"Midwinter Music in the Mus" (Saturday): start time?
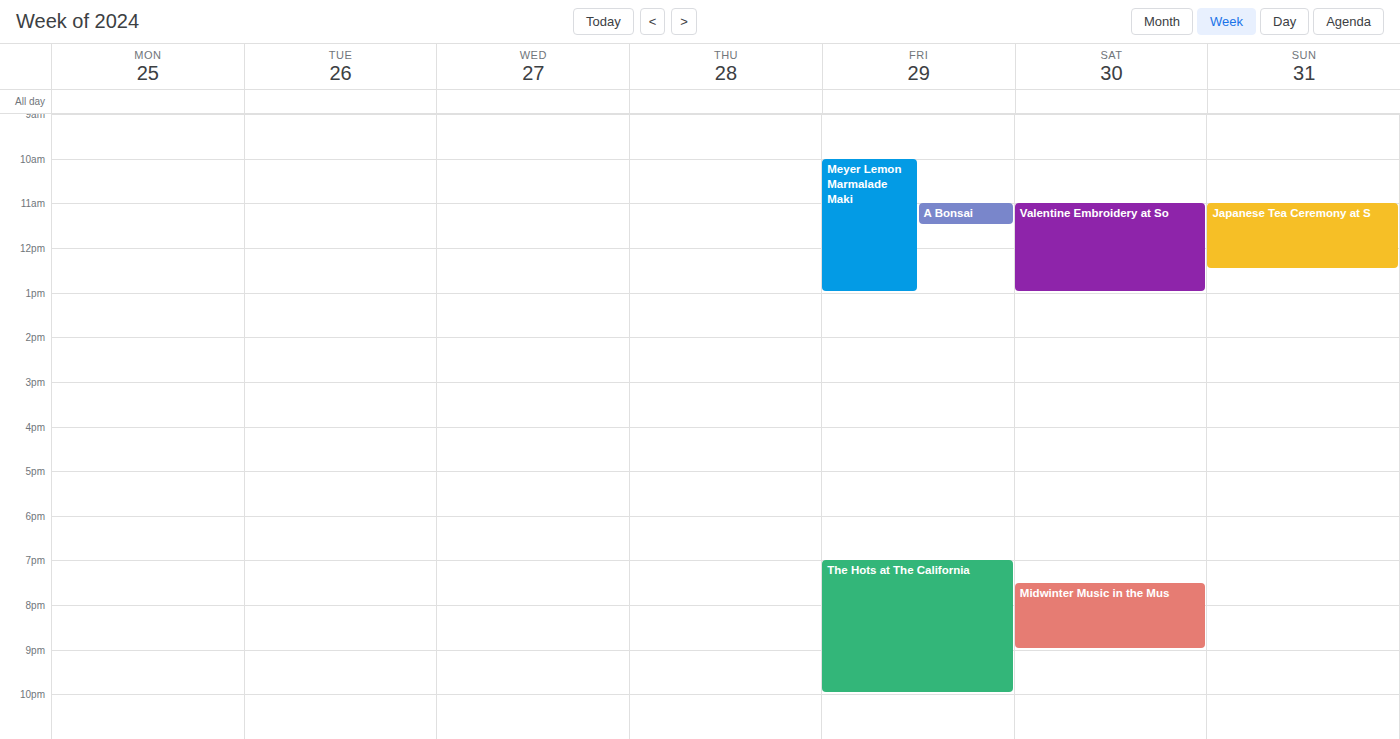
7:30 PM